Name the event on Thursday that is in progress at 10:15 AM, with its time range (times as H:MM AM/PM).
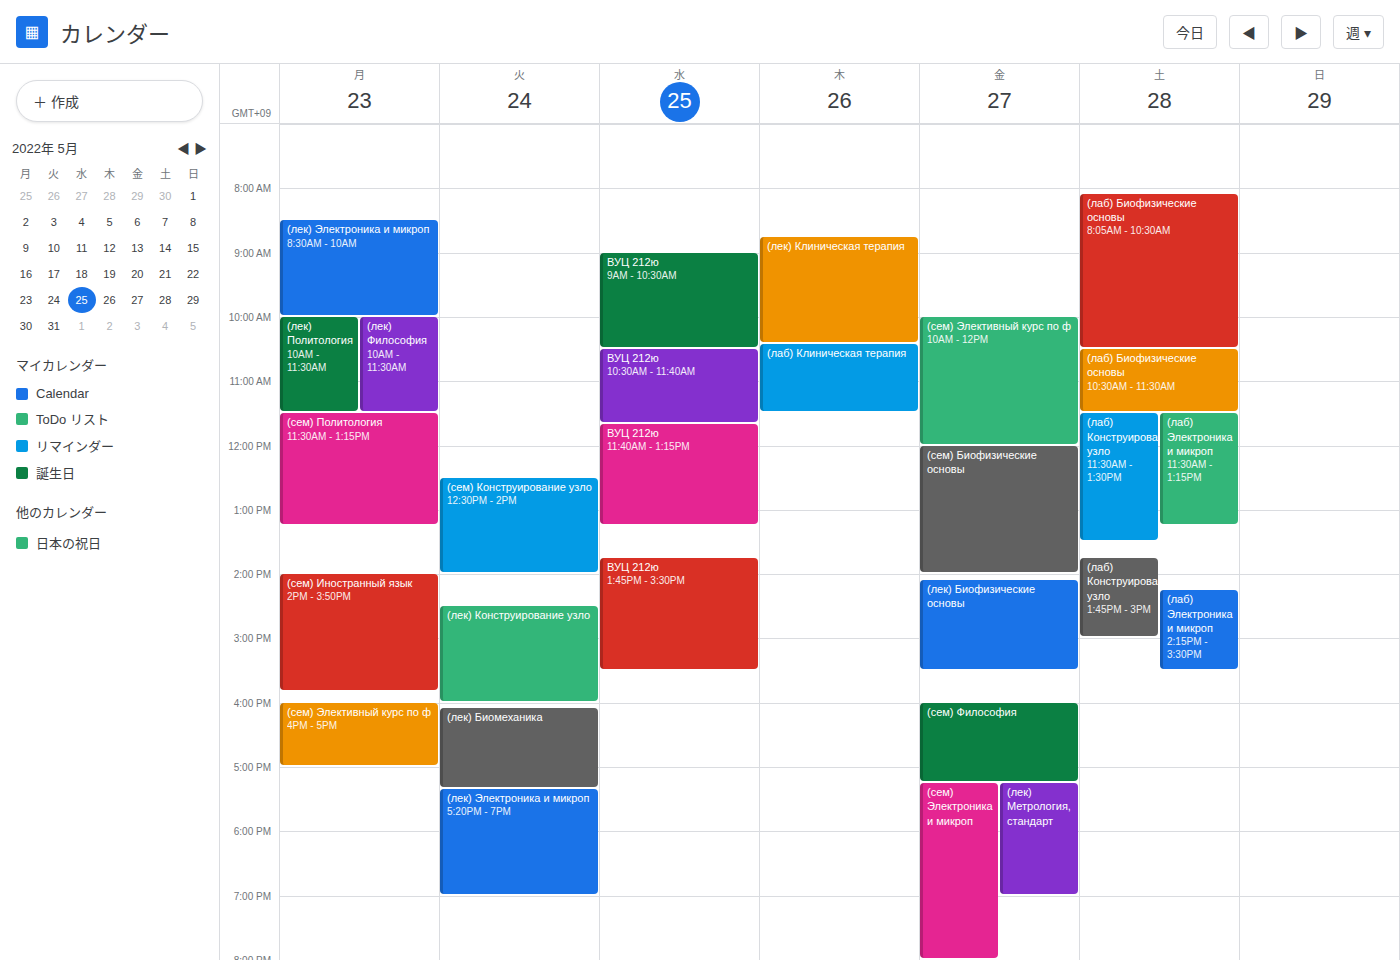
"(лек) Клиническая терапия", 8:45 AM to 10:25 AM